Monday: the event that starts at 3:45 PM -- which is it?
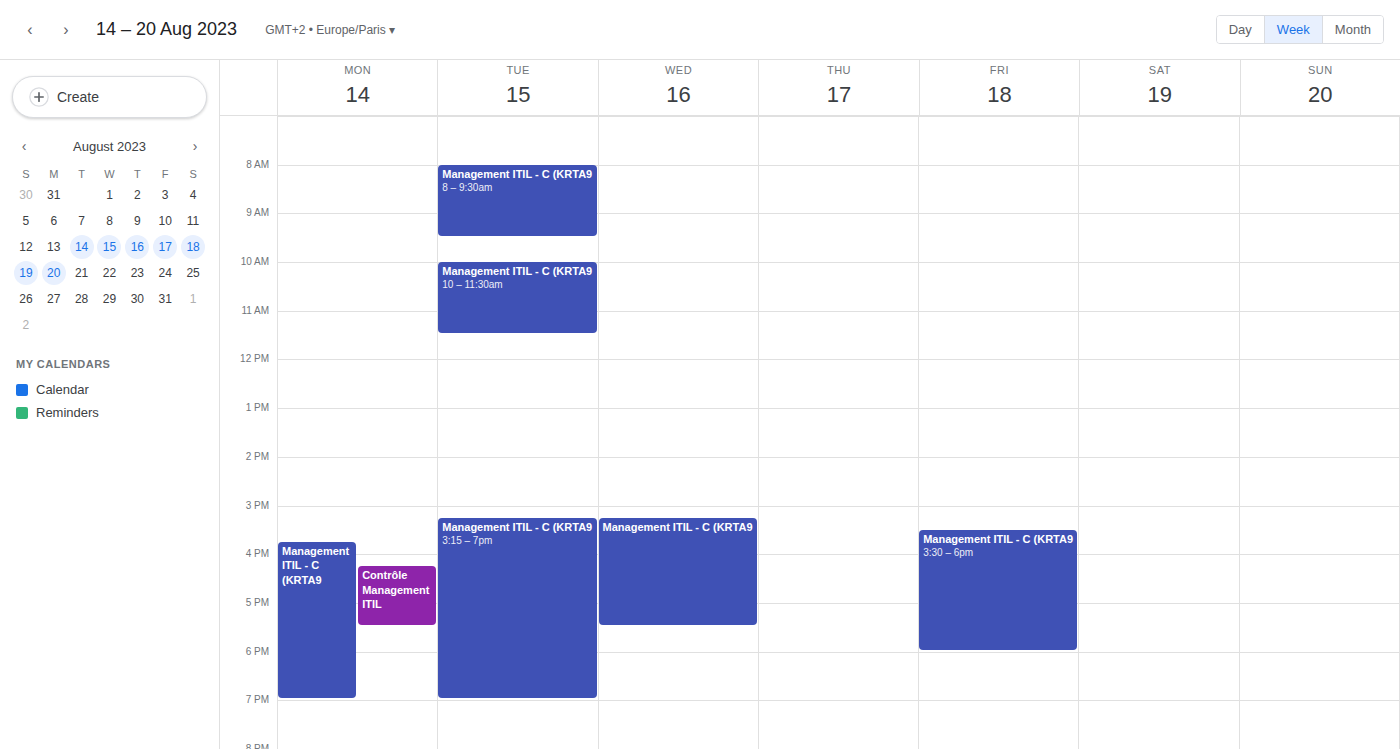
"Management ITIL - C (KRTA9"